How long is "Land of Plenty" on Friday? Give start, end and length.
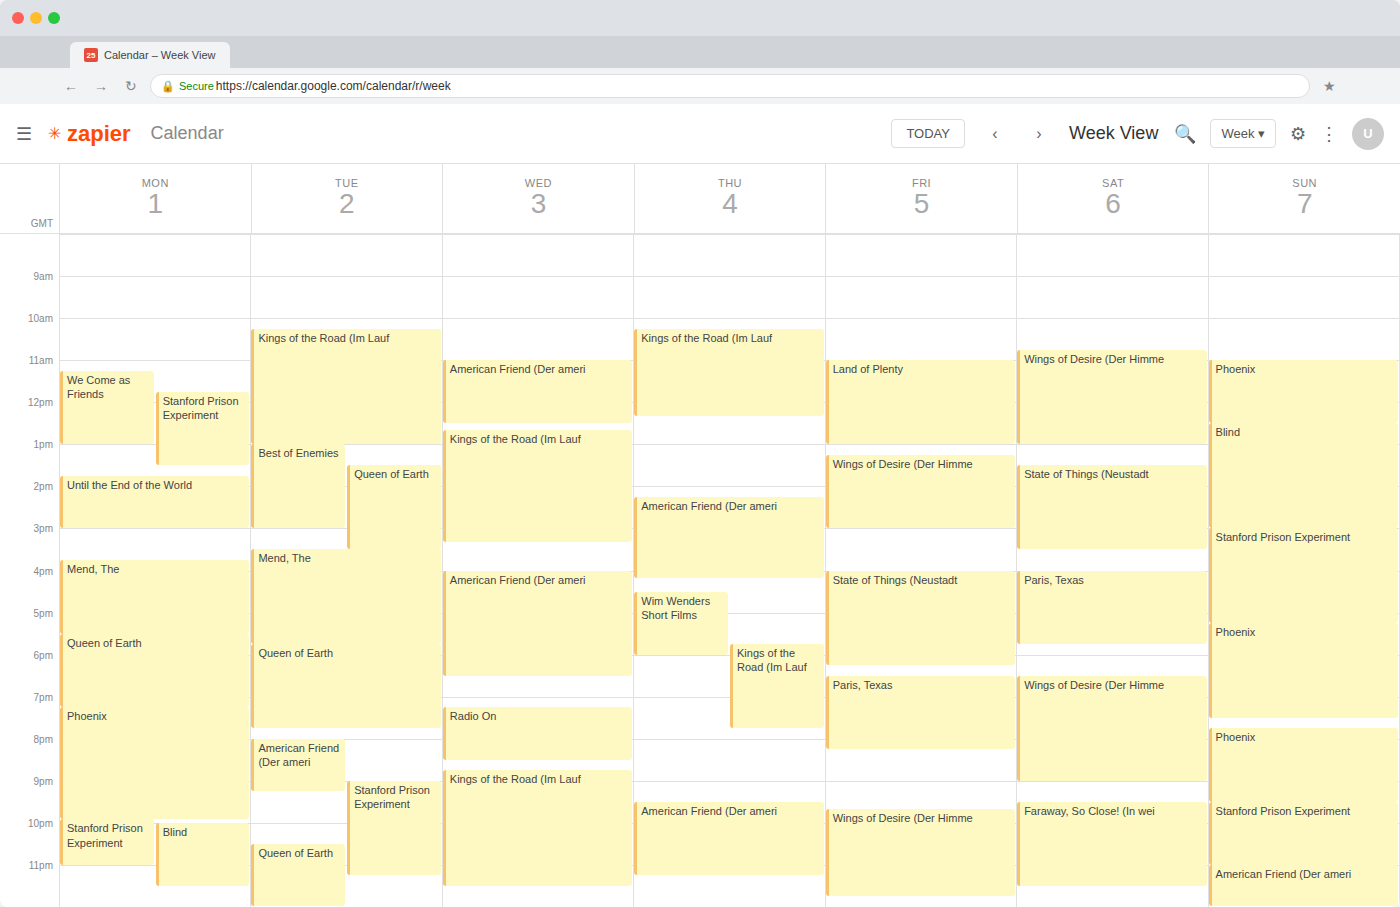
11:00 to 13:00, 2 hours